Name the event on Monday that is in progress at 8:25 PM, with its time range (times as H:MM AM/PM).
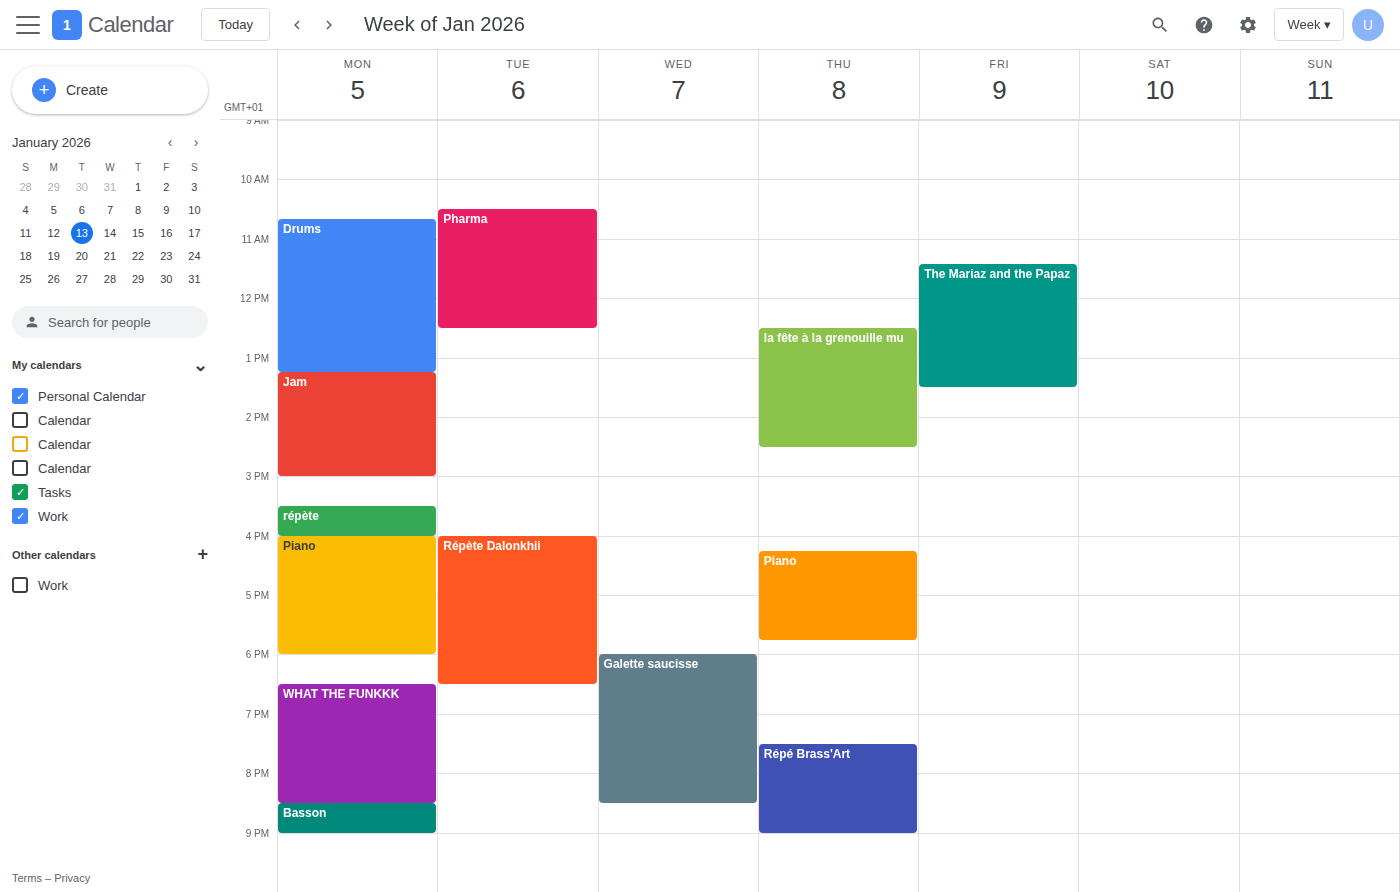
"WHAT THE FUNKKK", 6:30 PM to 8:30 PM